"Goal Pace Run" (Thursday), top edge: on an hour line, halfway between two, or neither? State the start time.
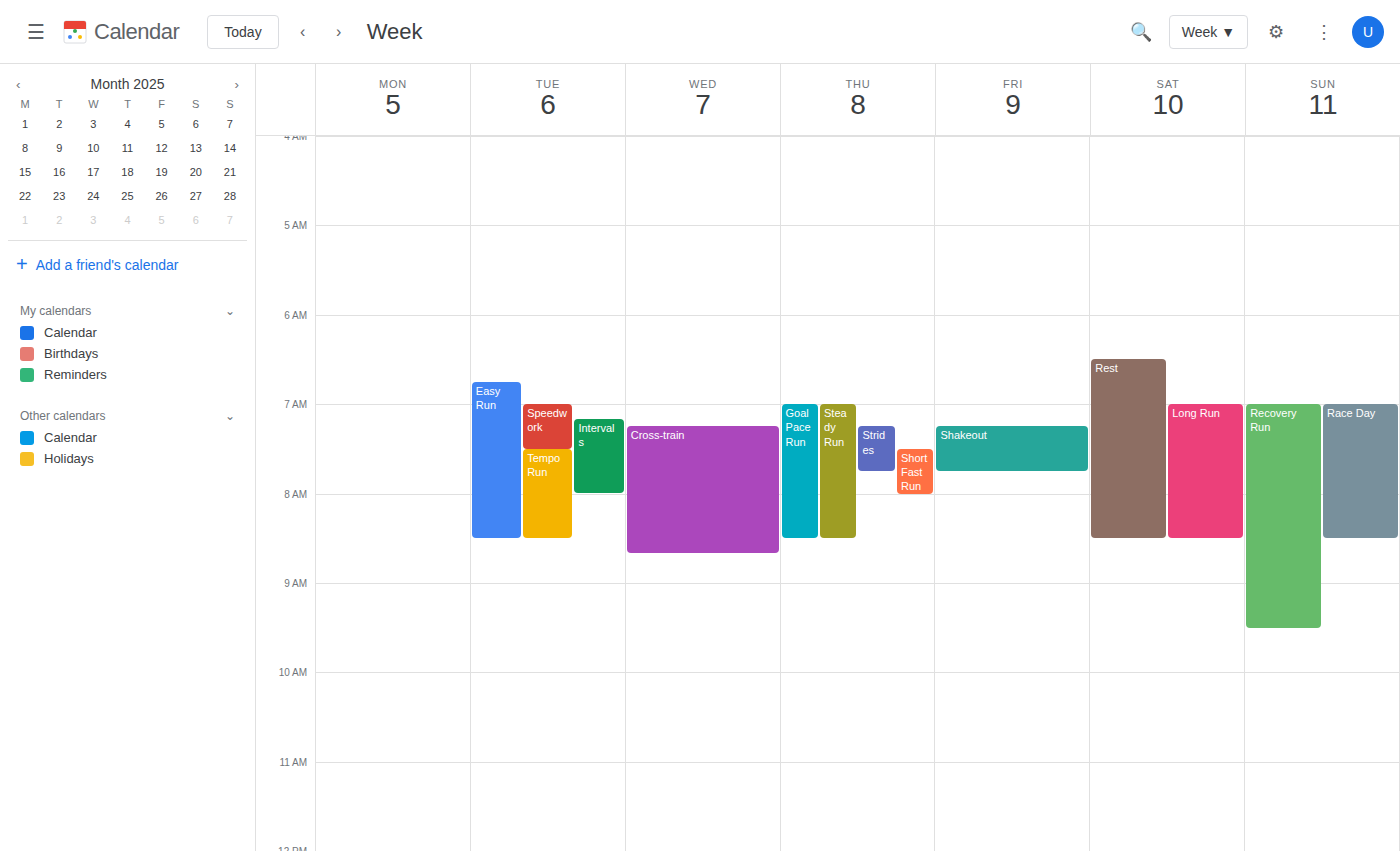
07:00 -- exactly on the 07:00 line.